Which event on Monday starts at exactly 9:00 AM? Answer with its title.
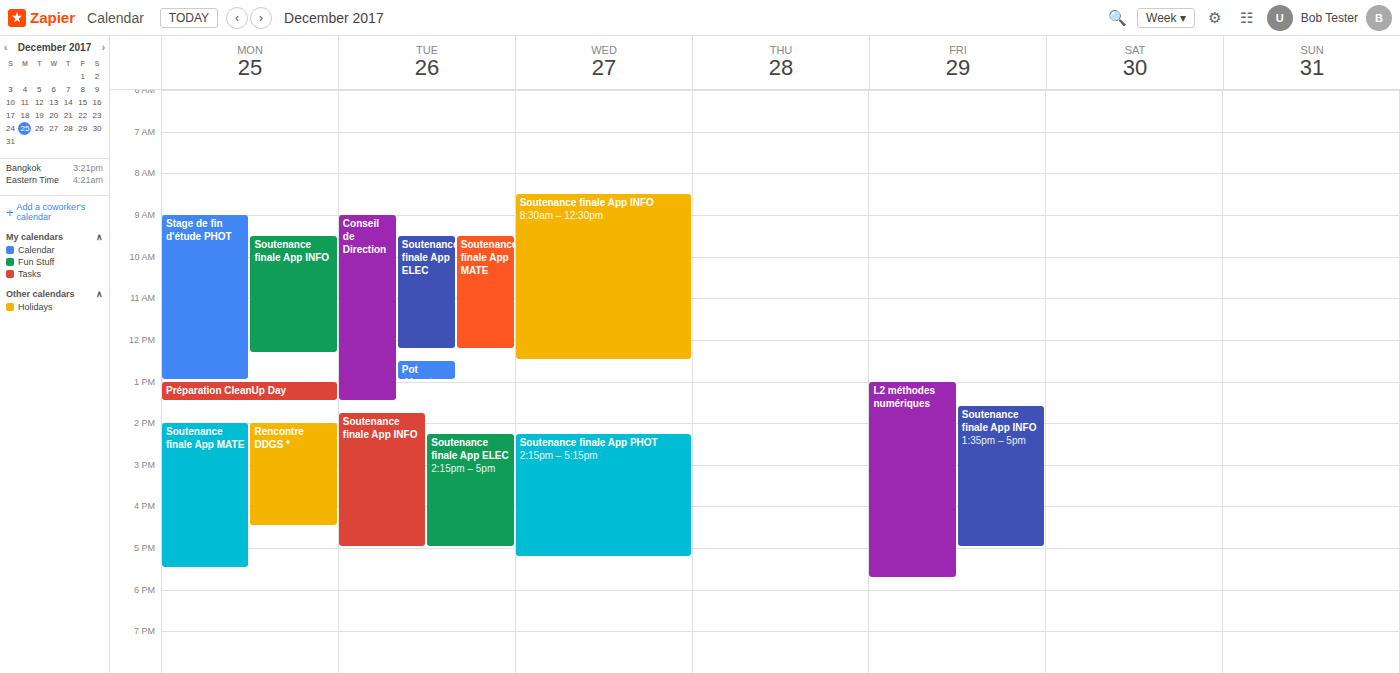
"Stage de fin d'étude PHOT"